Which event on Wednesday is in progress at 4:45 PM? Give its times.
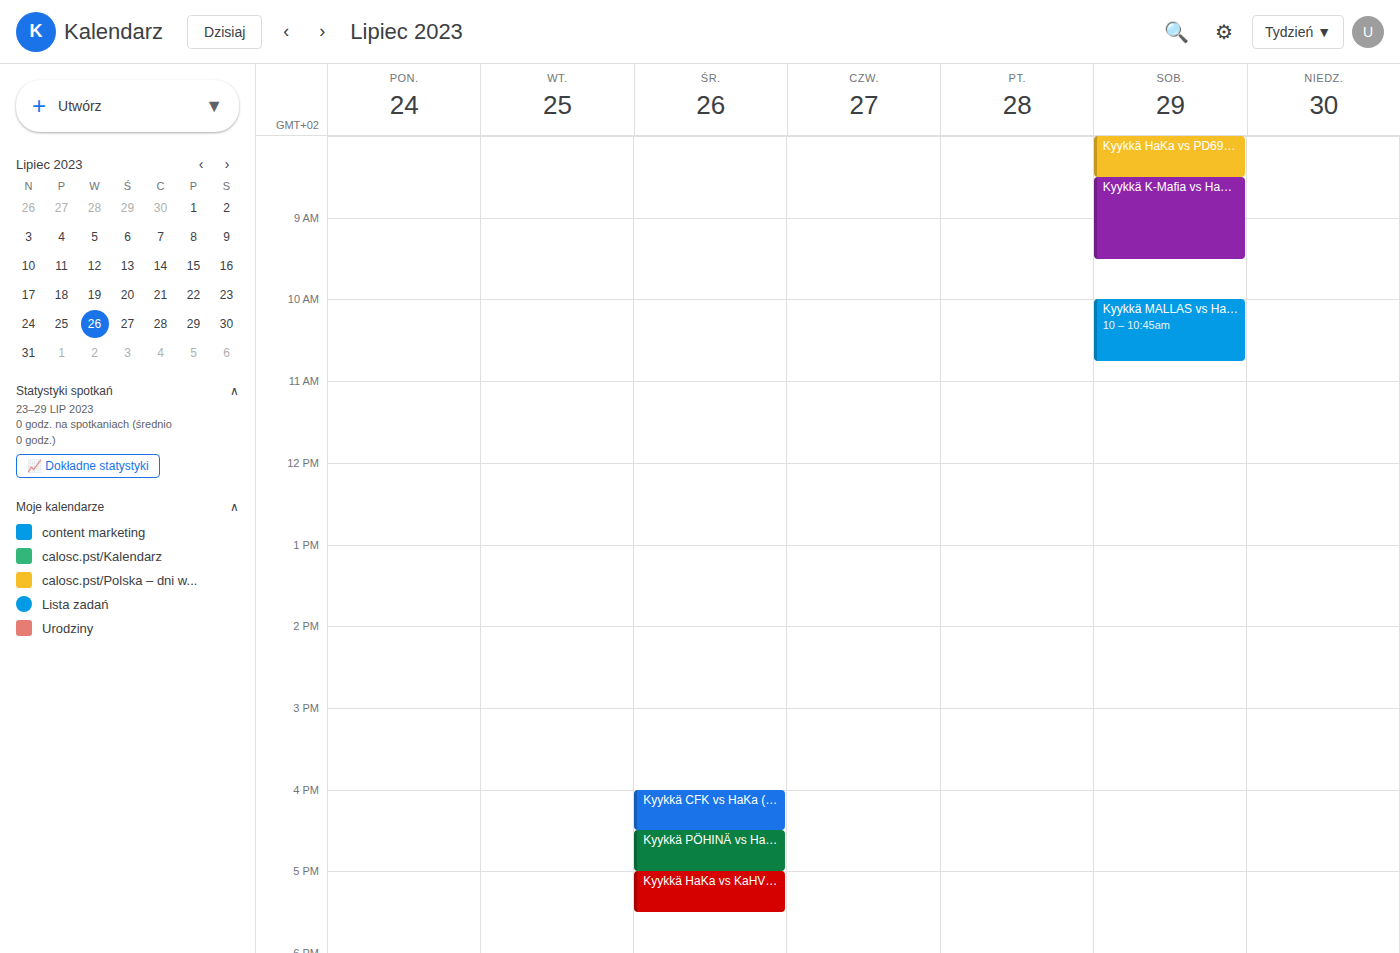
"Kyykkä PÖHINÄ vs HaKa (ken", 4:30 PM to 5:00 PM